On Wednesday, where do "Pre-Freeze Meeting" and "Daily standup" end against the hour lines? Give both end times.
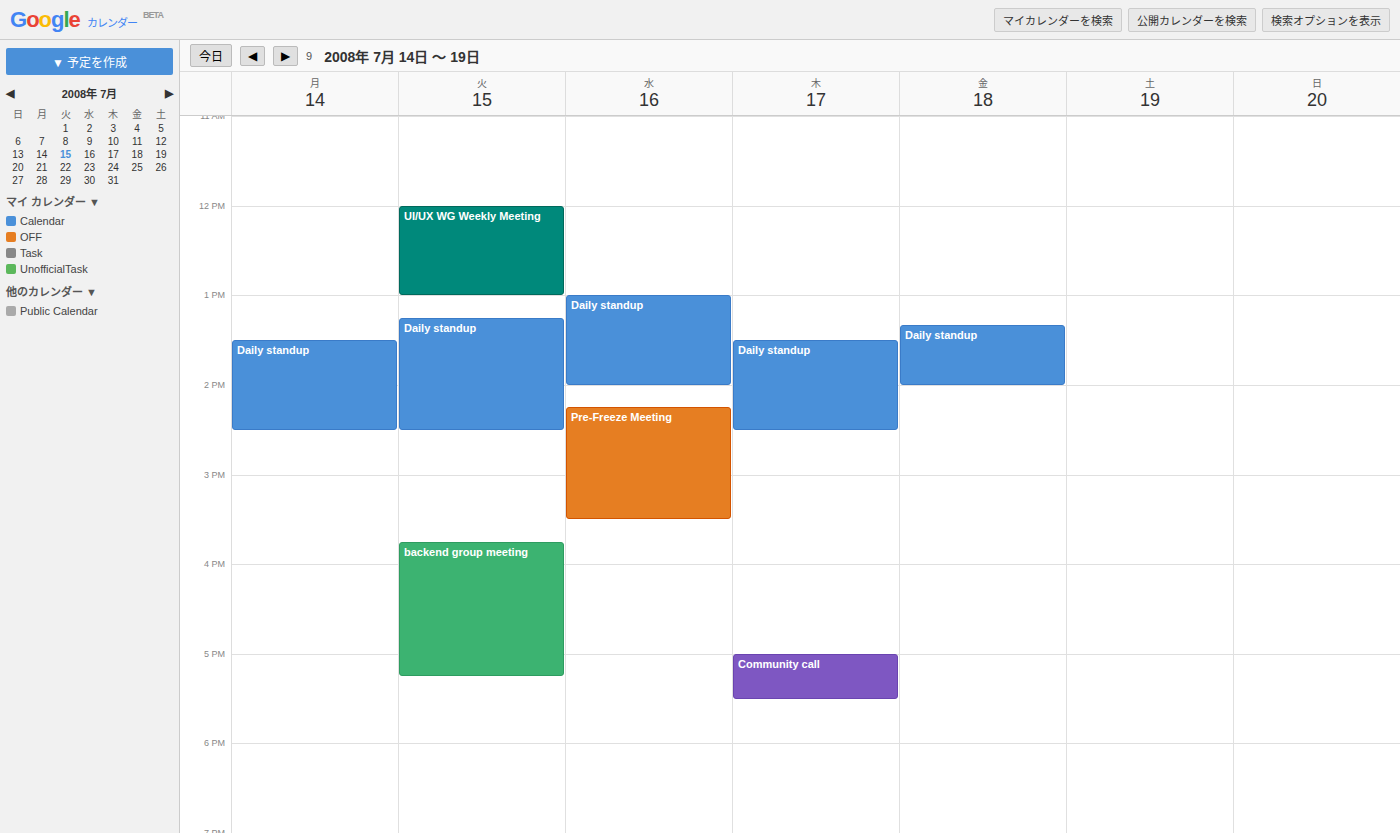
"Pre-Freeze Meeting": 3:30 PM, halfway between the 3 PM and 4 PM lines. "Daily standup": 2:00 PM, exactly on the 2 PM line.